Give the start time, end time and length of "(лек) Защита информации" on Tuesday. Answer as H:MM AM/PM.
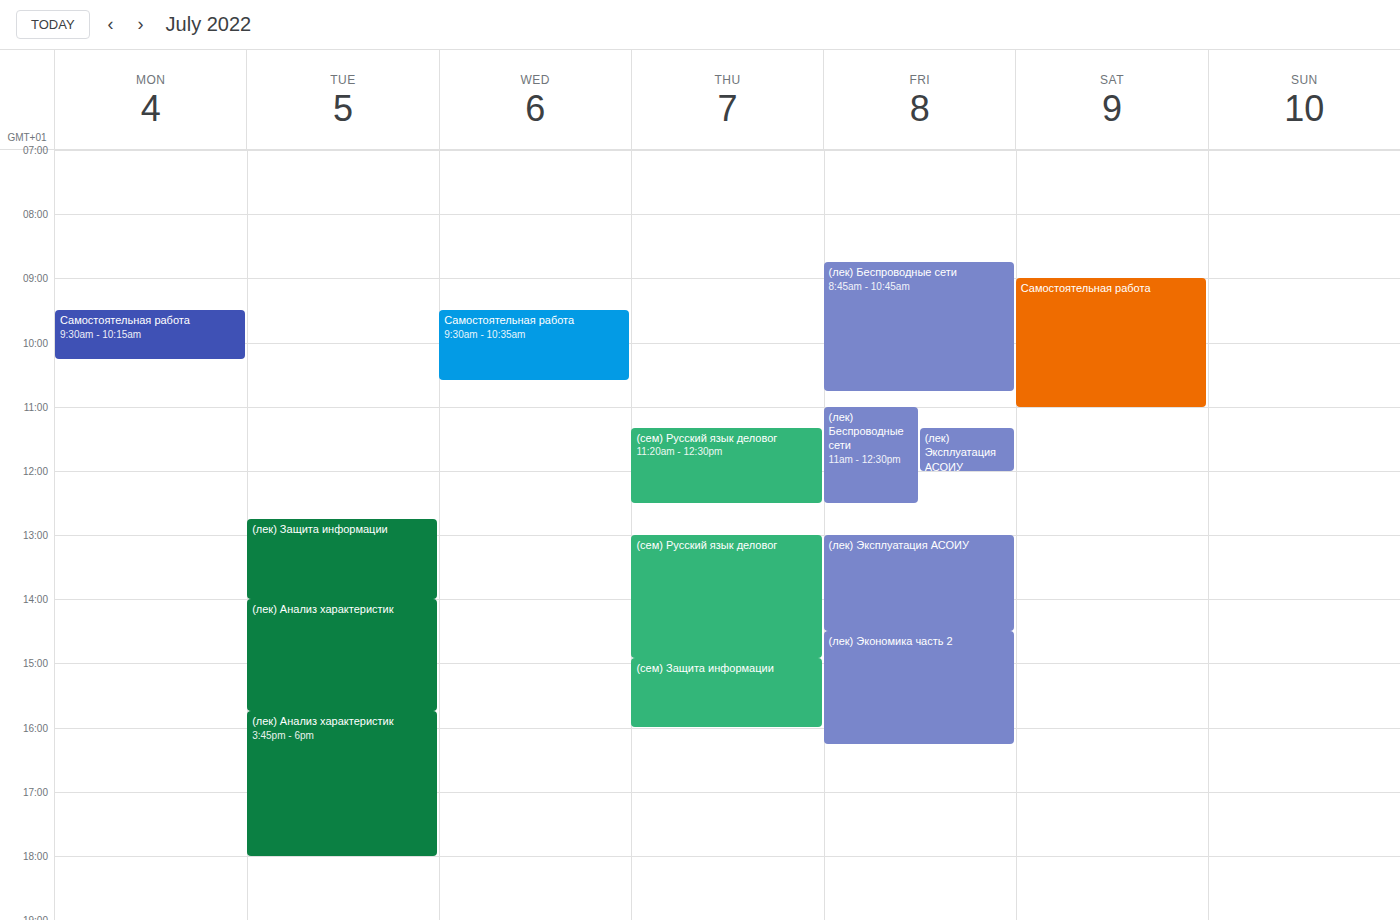
12:45 PM to 2:00 PM, 1 hour 15 minutes